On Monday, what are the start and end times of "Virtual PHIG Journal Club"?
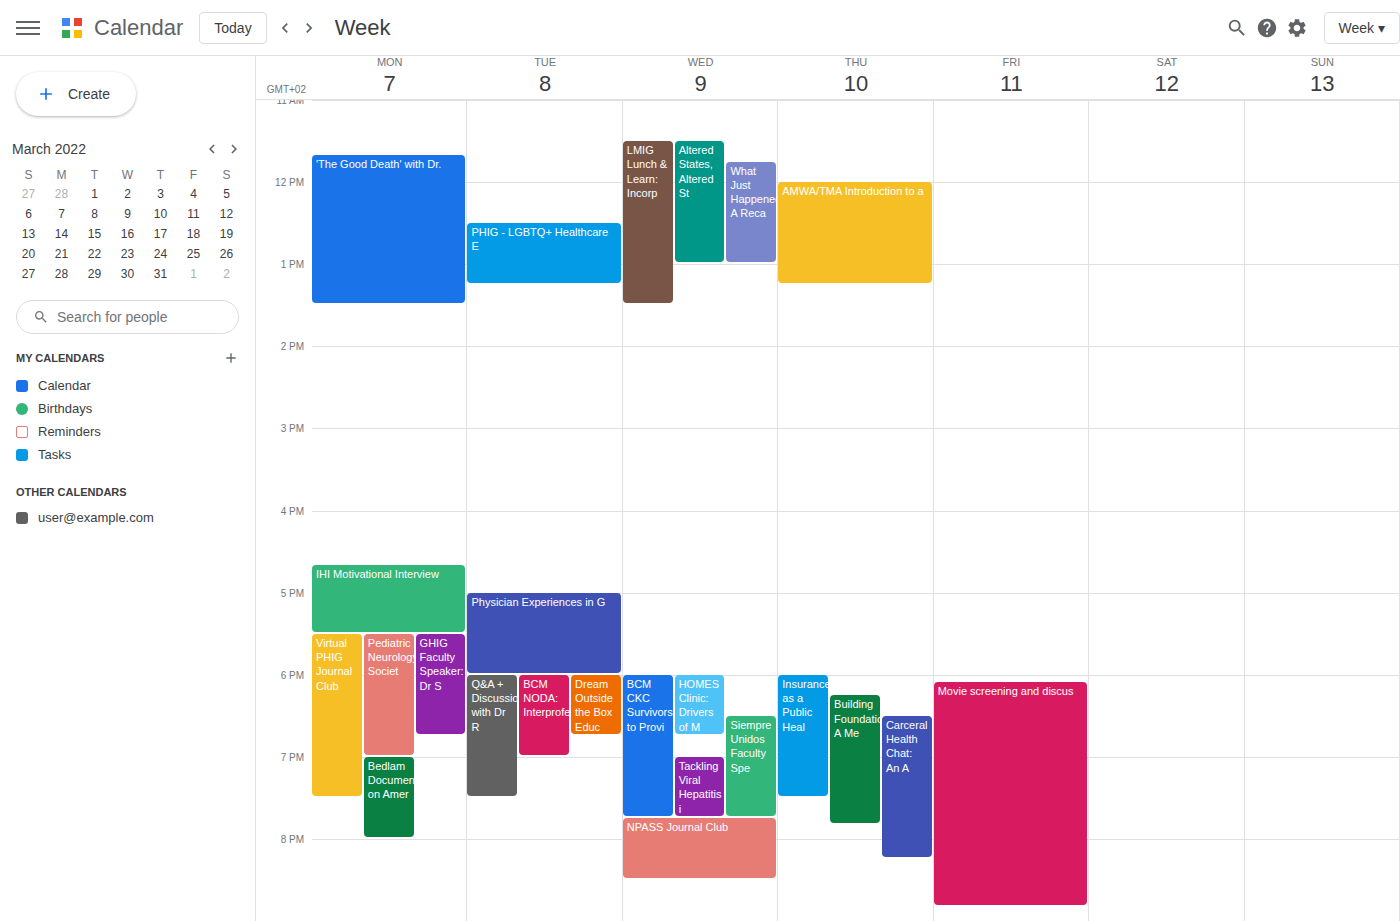
5:30 PM to 7:30 PM